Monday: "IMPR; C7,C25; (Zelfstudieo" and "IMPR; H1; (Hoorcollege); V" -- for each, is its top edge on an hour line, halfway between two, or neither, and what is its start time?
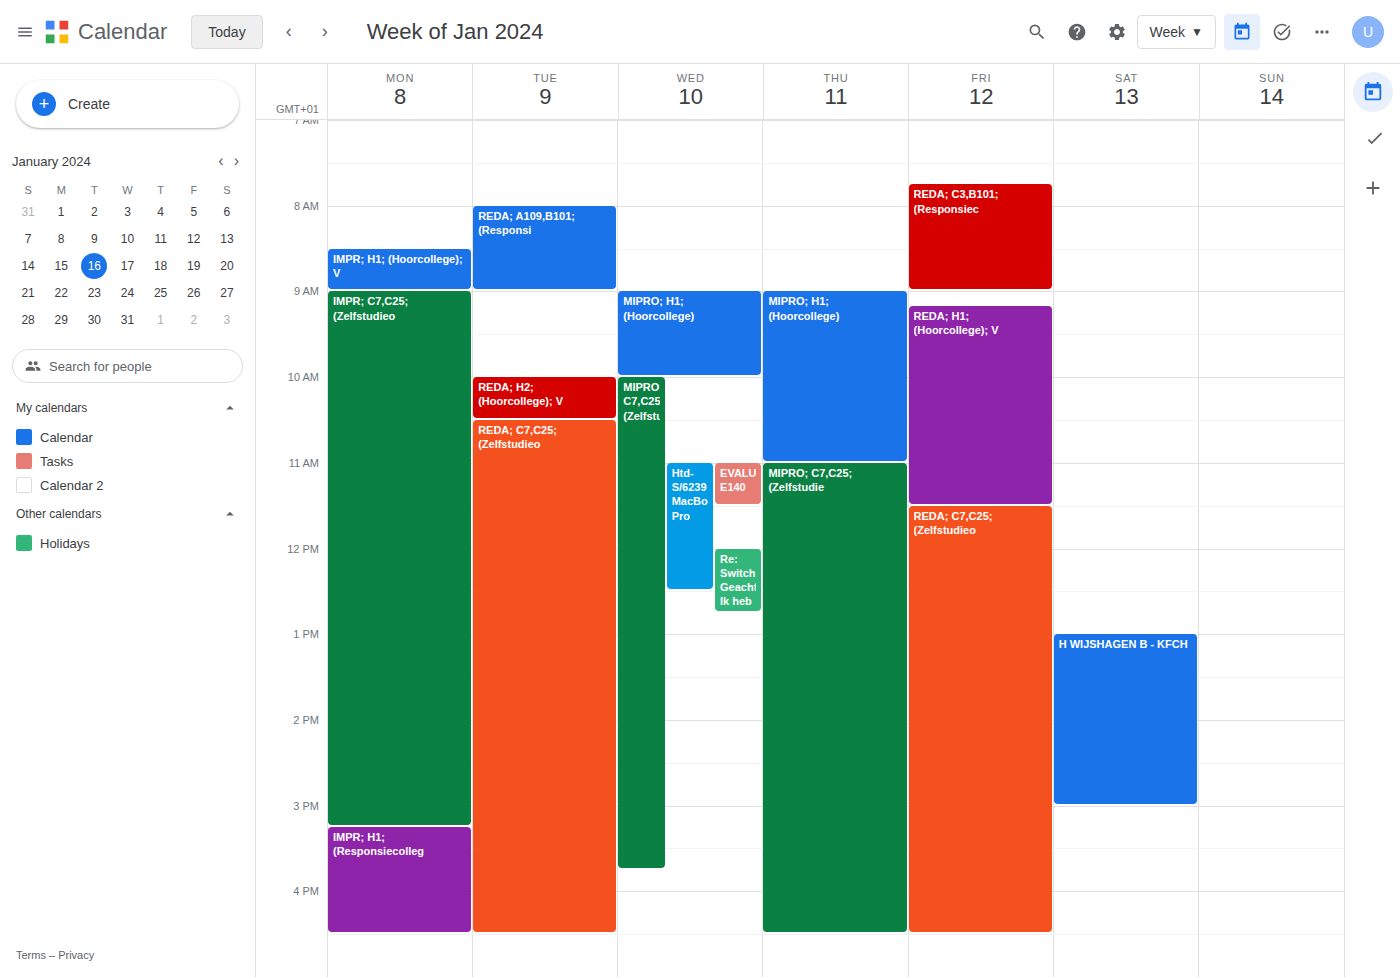
"IMPR; C7,C25; (Zelfstudieo": 9:00 AM, exactly on the 9 AM line. "IMPR; H1; (Hoorcollege); V": 8:30 AM, halfway between the 8 AM and 9 AM lines.